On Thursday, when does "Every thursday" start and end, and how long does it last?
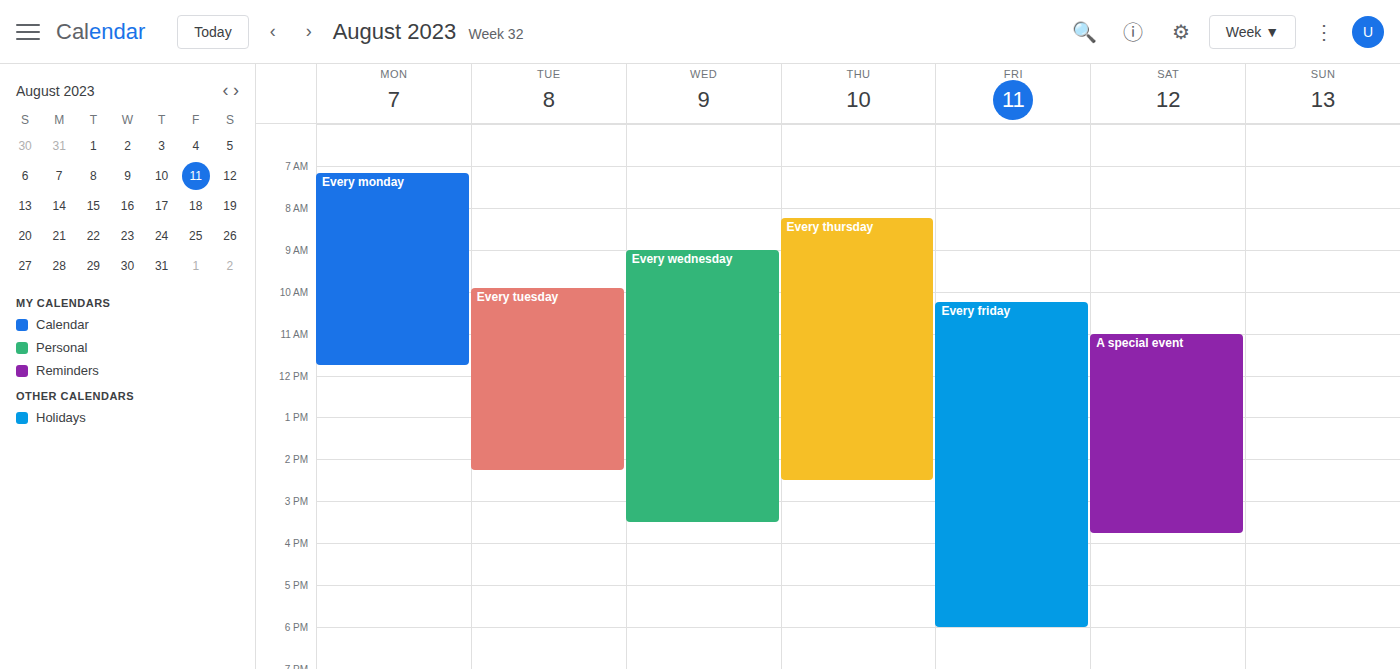
8:15 AM to 2:30 PM, 6 hours 15 minutes